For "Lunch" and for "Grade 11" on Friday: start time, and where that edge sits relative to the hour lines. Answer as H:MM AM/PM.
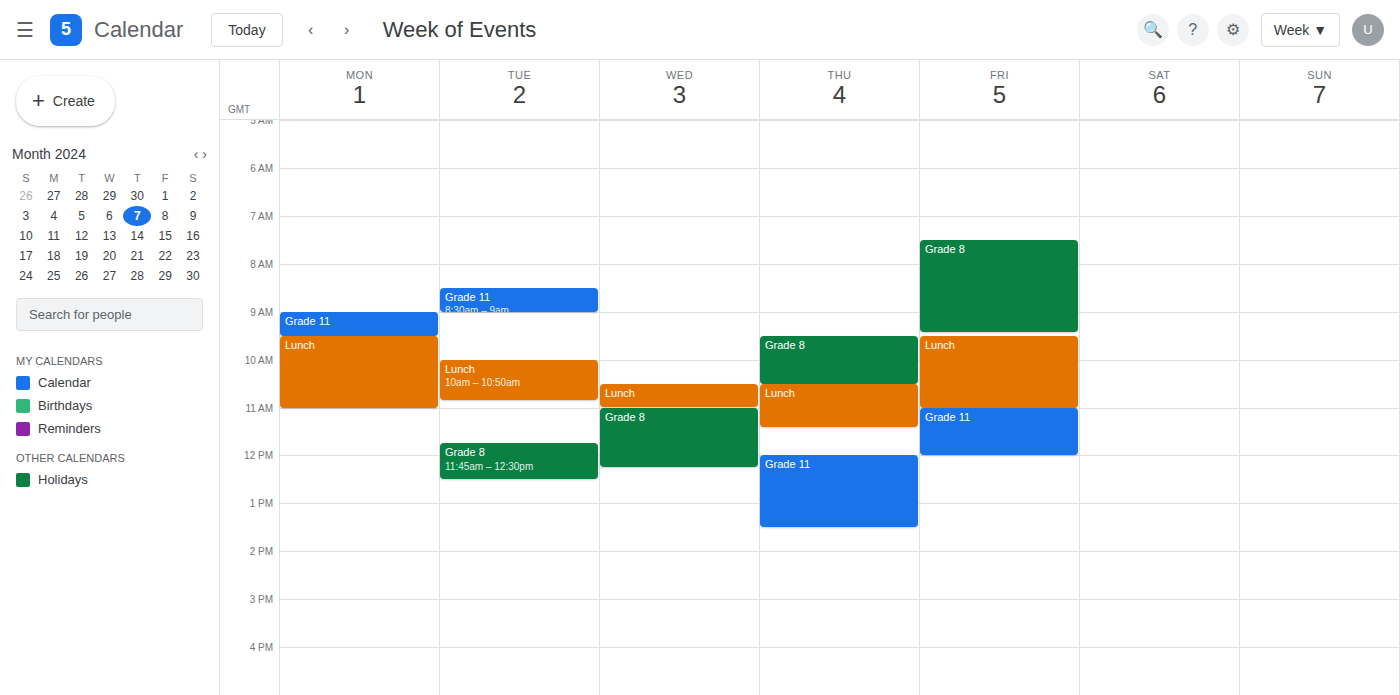
"Lunch": 9:30 AM, halfway between the 9 AM and 10 AM lines. "Grade 11": 11:00 AM, exactly on the 11 AM line.